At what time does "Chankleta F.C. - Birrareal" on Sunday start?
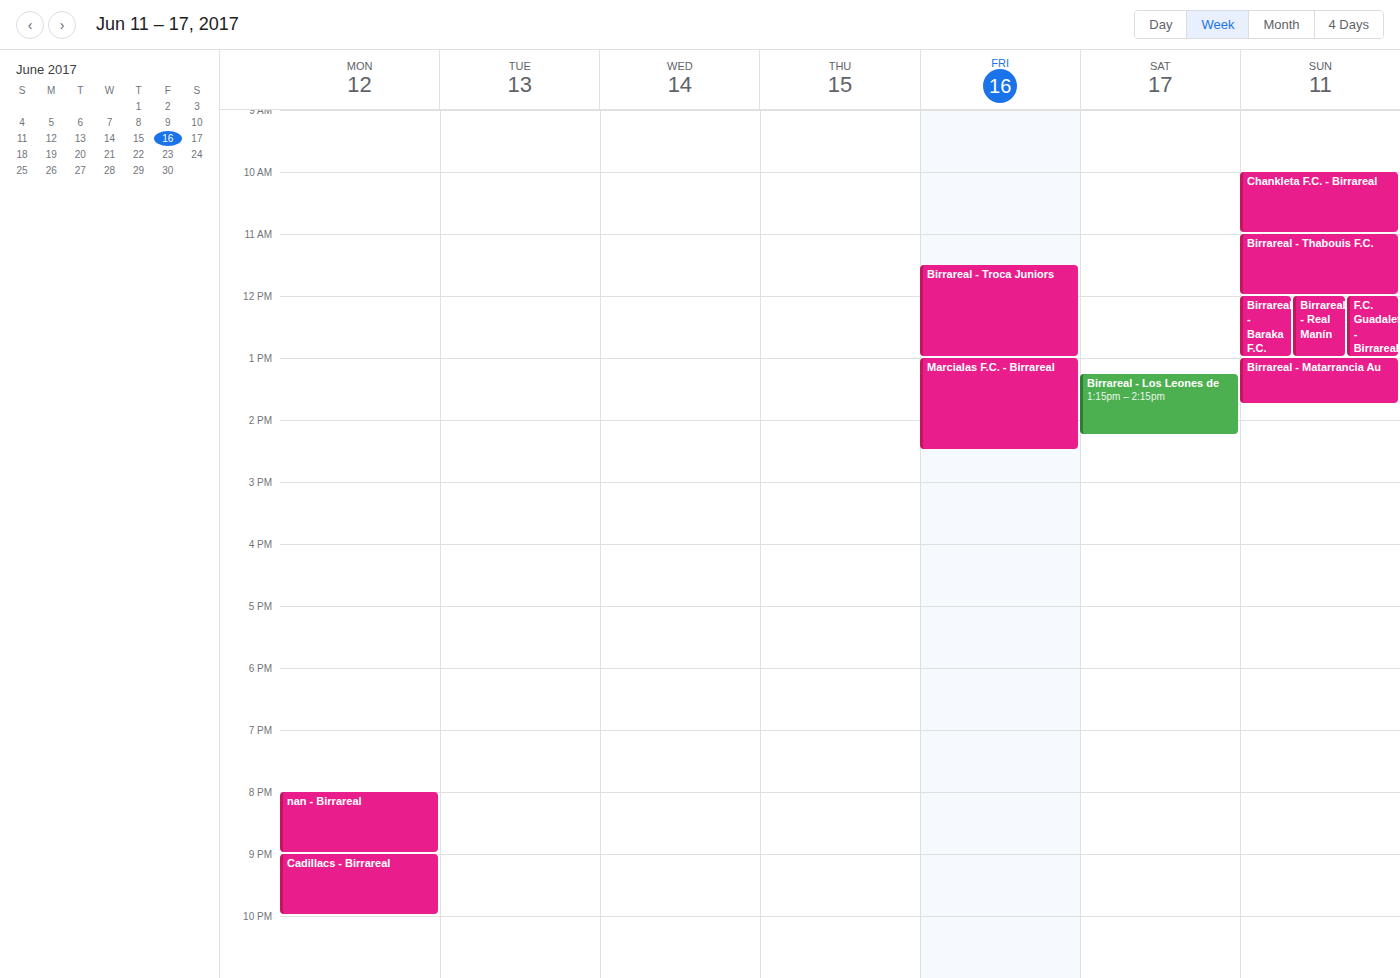
10:00 AM